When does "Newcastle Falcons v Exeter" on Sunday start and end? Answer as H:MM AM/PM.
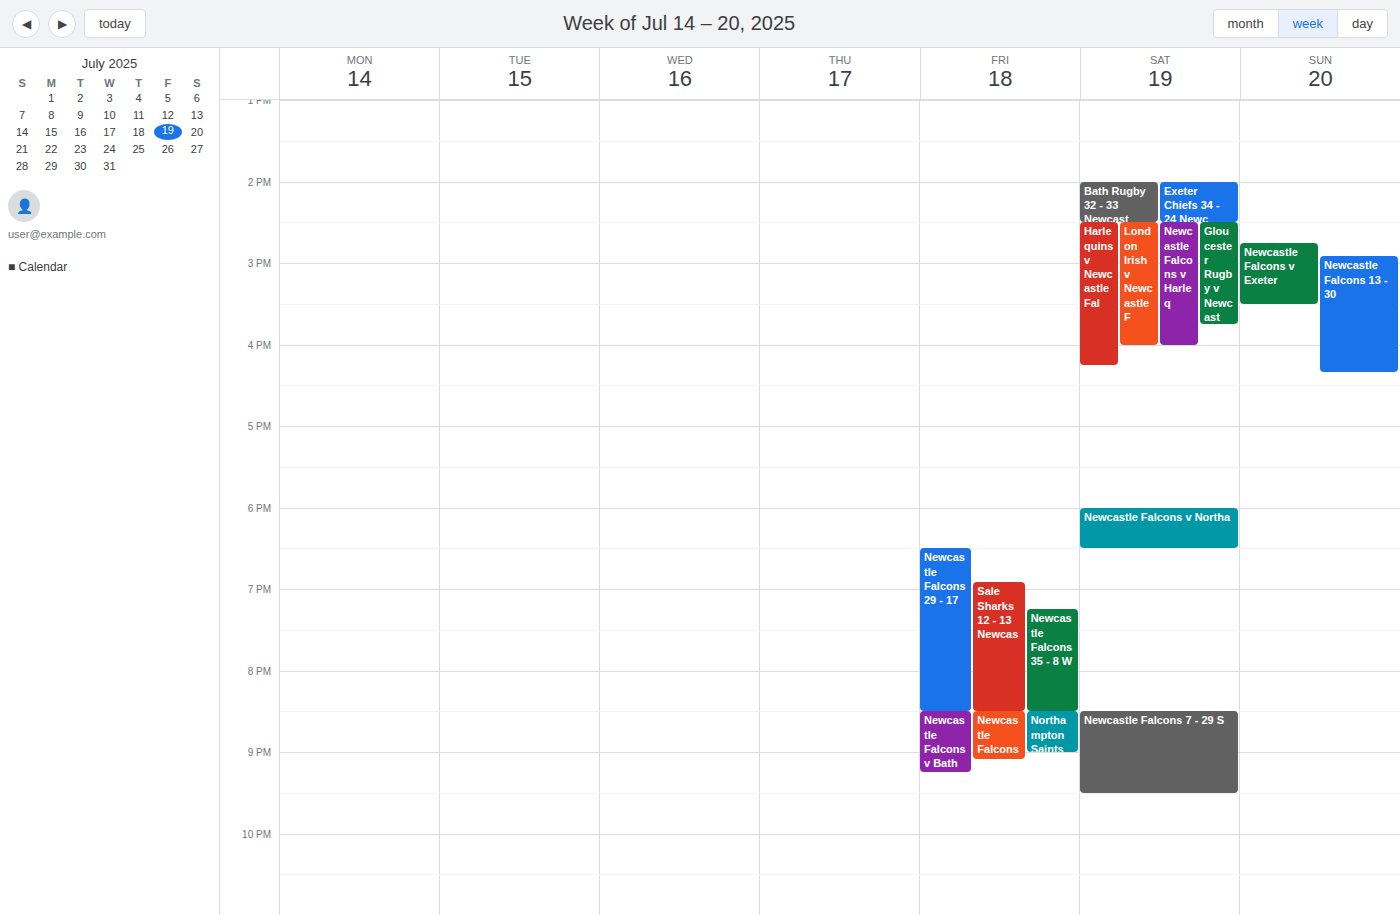
2:45 PM to 3:30 PM